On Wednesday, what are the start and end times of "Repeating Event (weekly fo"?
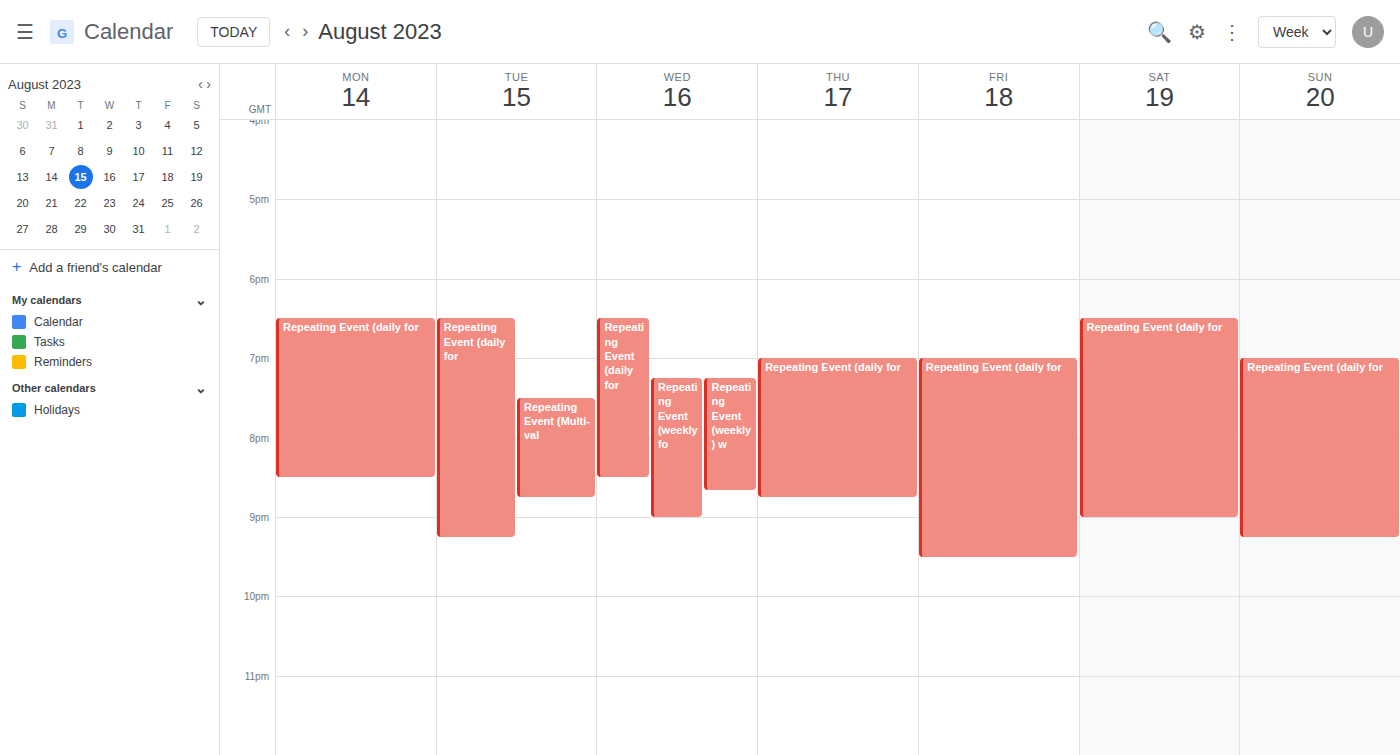
7:15 PM to 9:00 PM